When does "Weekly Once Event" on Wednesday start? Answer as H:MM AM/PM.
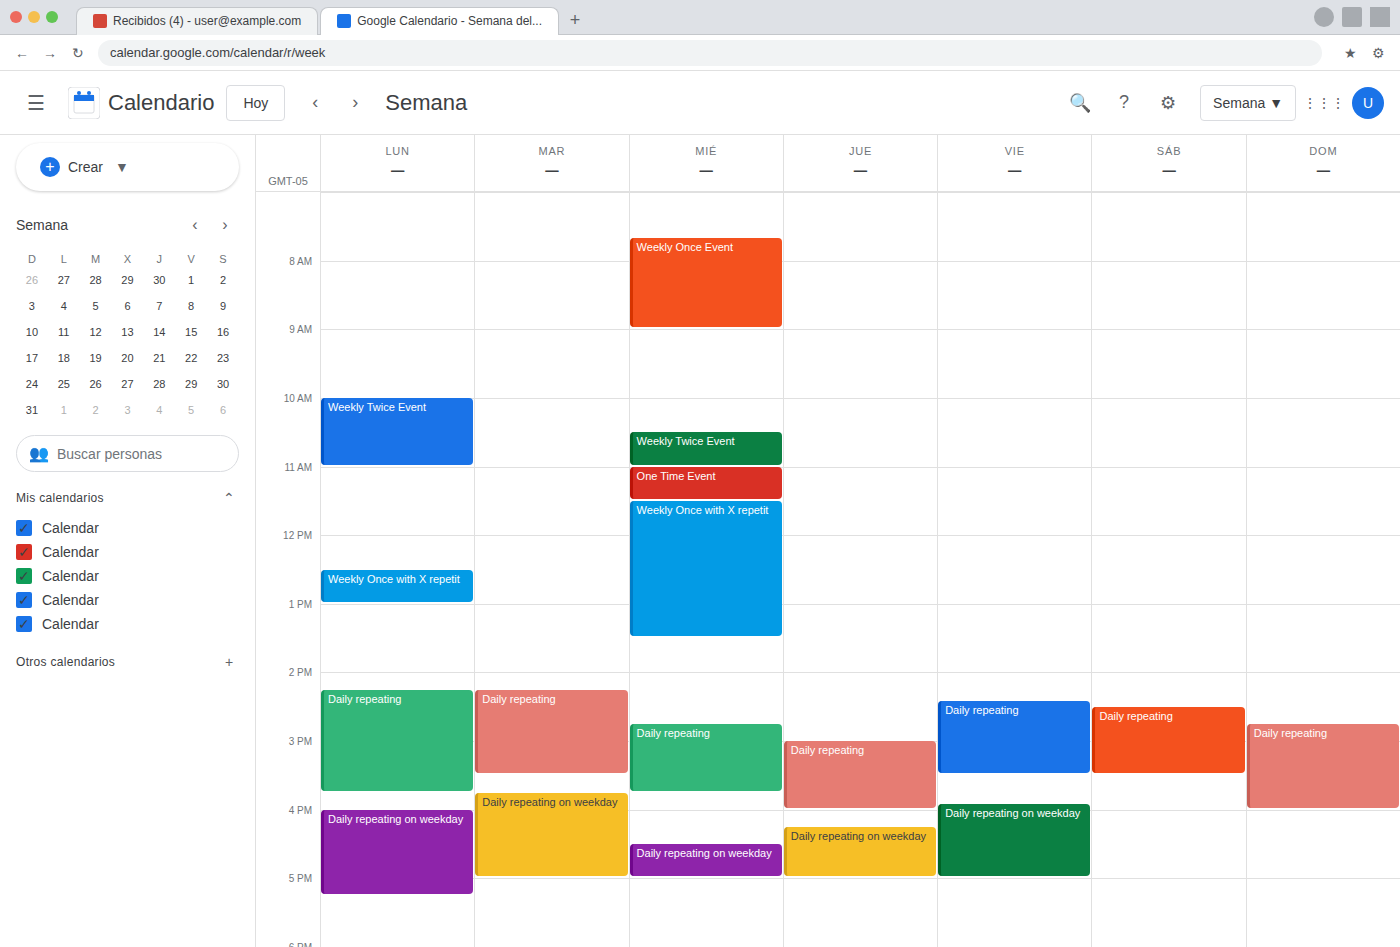
7:40 AM